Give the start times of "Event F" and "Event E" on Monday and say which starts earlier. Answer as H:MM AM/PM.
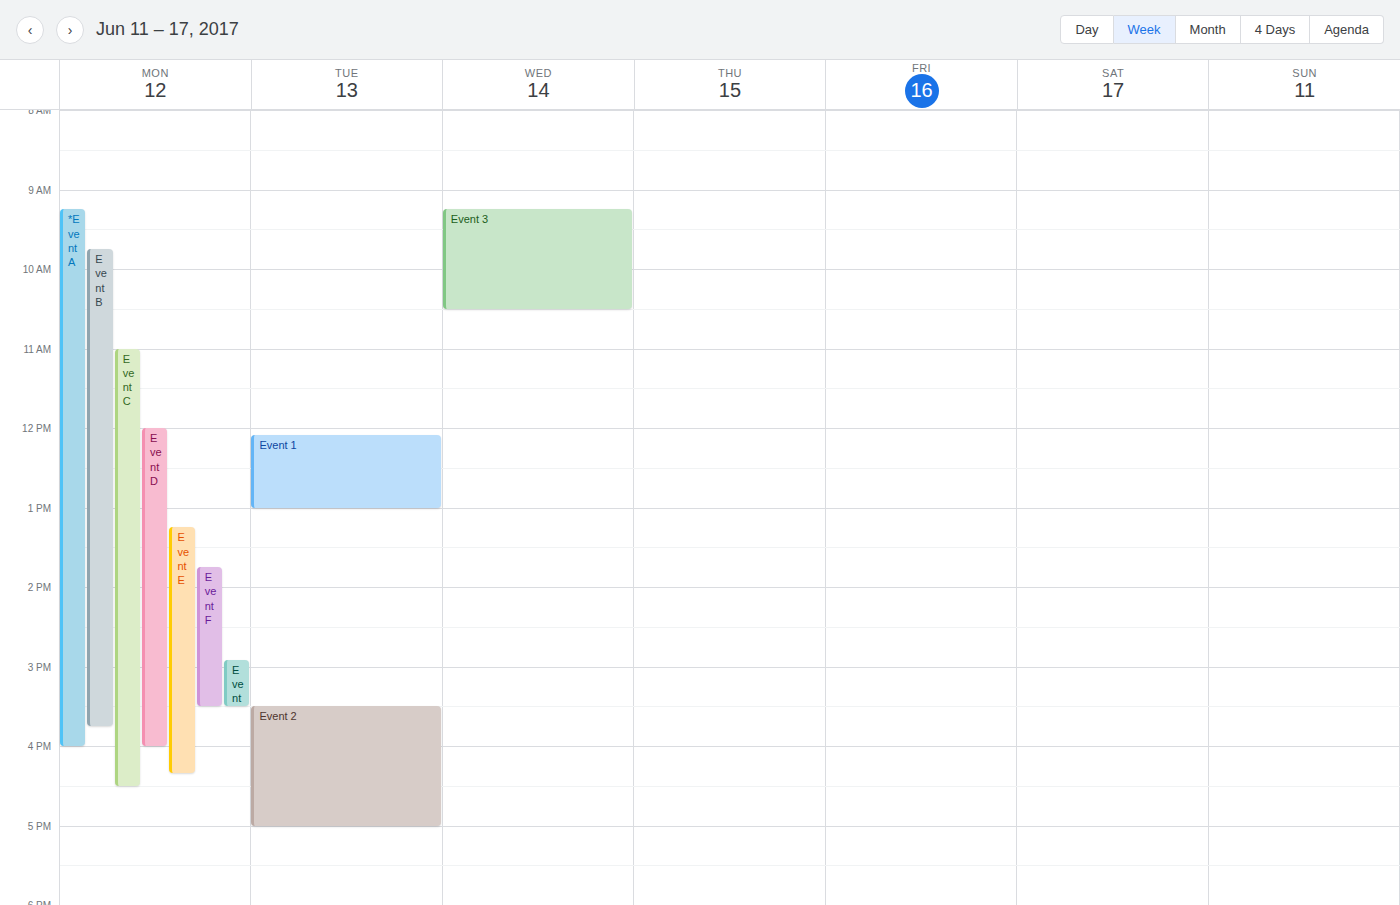
"Event E" 1:15 PM; "Event F" 1:45 PM.